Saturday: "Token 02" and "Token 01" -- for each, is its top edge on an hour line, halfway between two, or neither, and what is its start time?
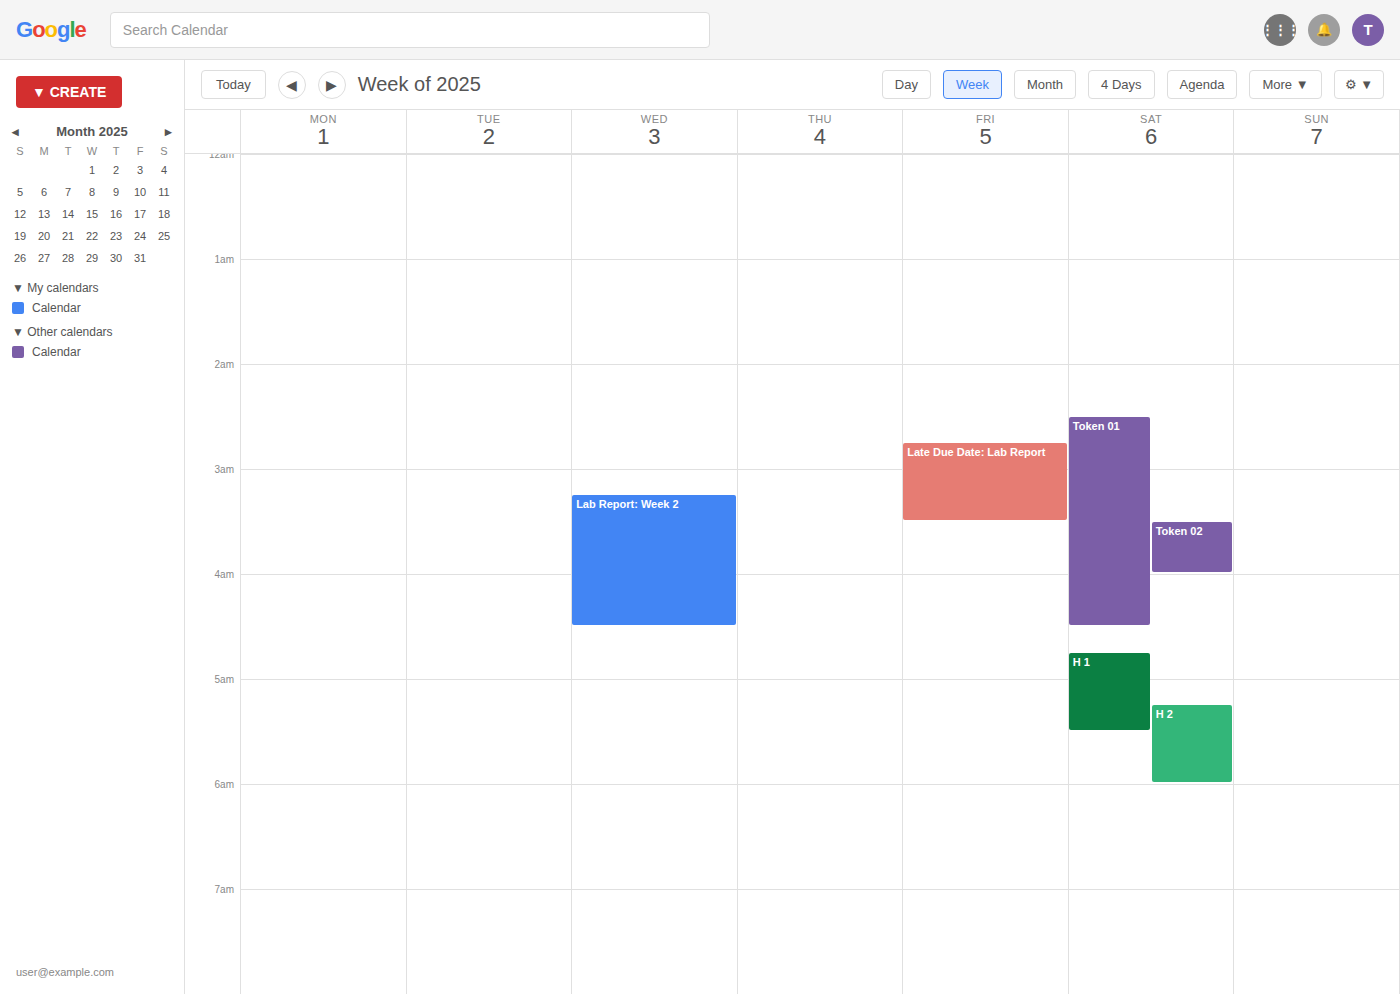
"Token 02": 3:30 AM, halfway between the 3 AM and 4 AM lines. "Token 01": 2:30 AM, halfway between the 2 AM and 3 AM lines.